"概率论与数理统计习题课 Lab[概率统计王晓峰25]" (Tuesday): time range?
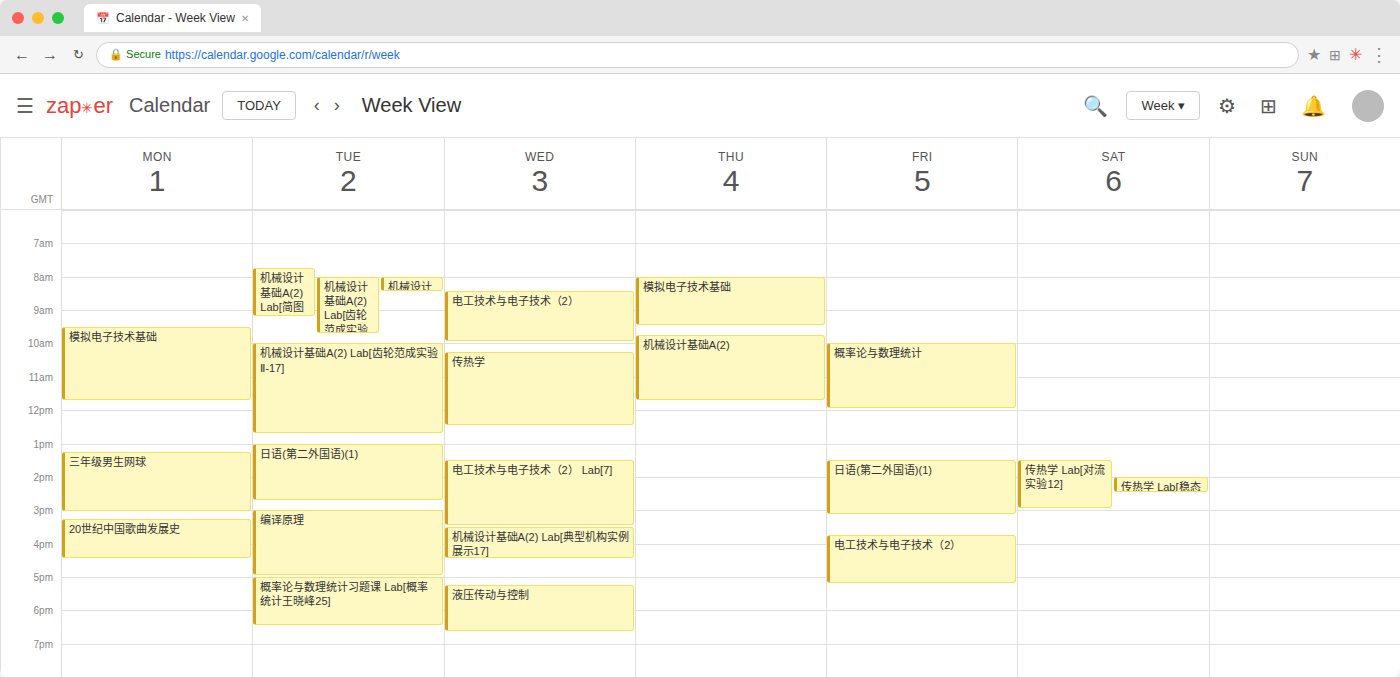
5:00 PM to 6:30 PM